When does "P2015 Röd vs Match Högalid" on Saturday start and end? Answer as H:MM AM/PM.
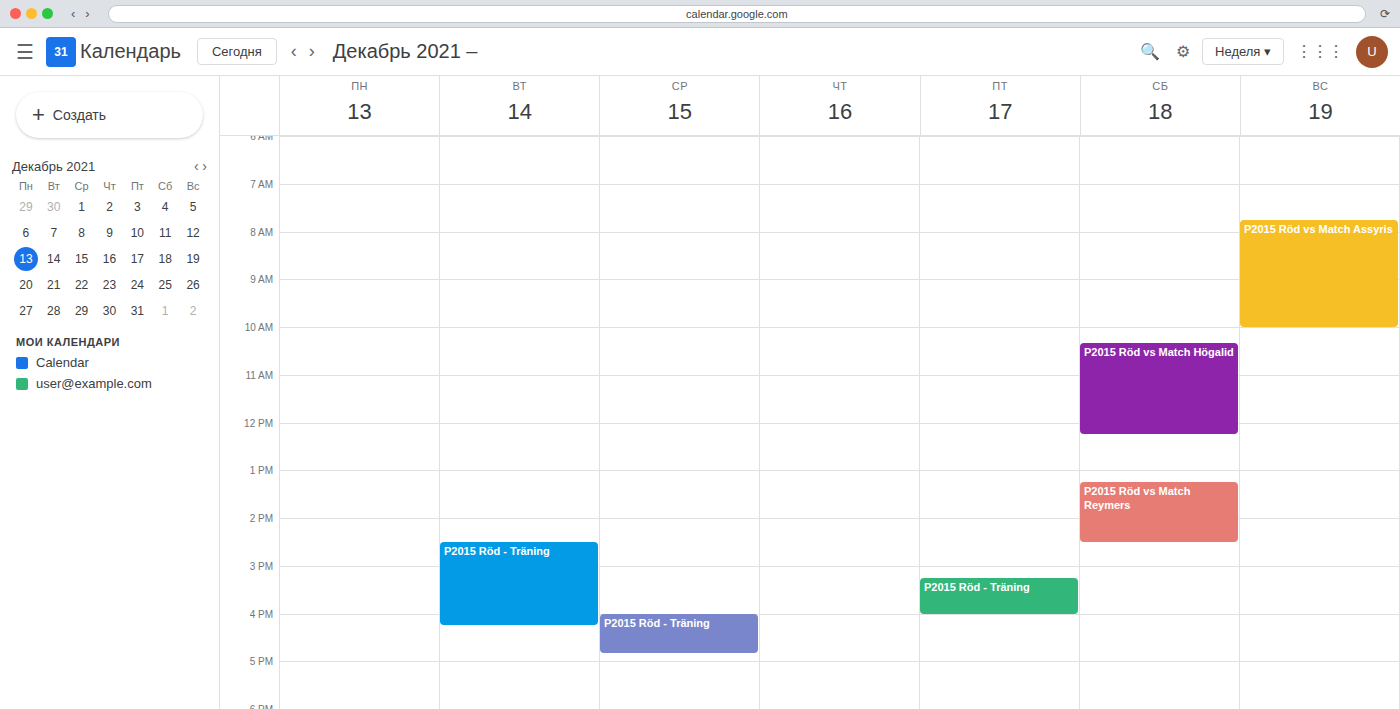
10:20 AM to 12:15 PM